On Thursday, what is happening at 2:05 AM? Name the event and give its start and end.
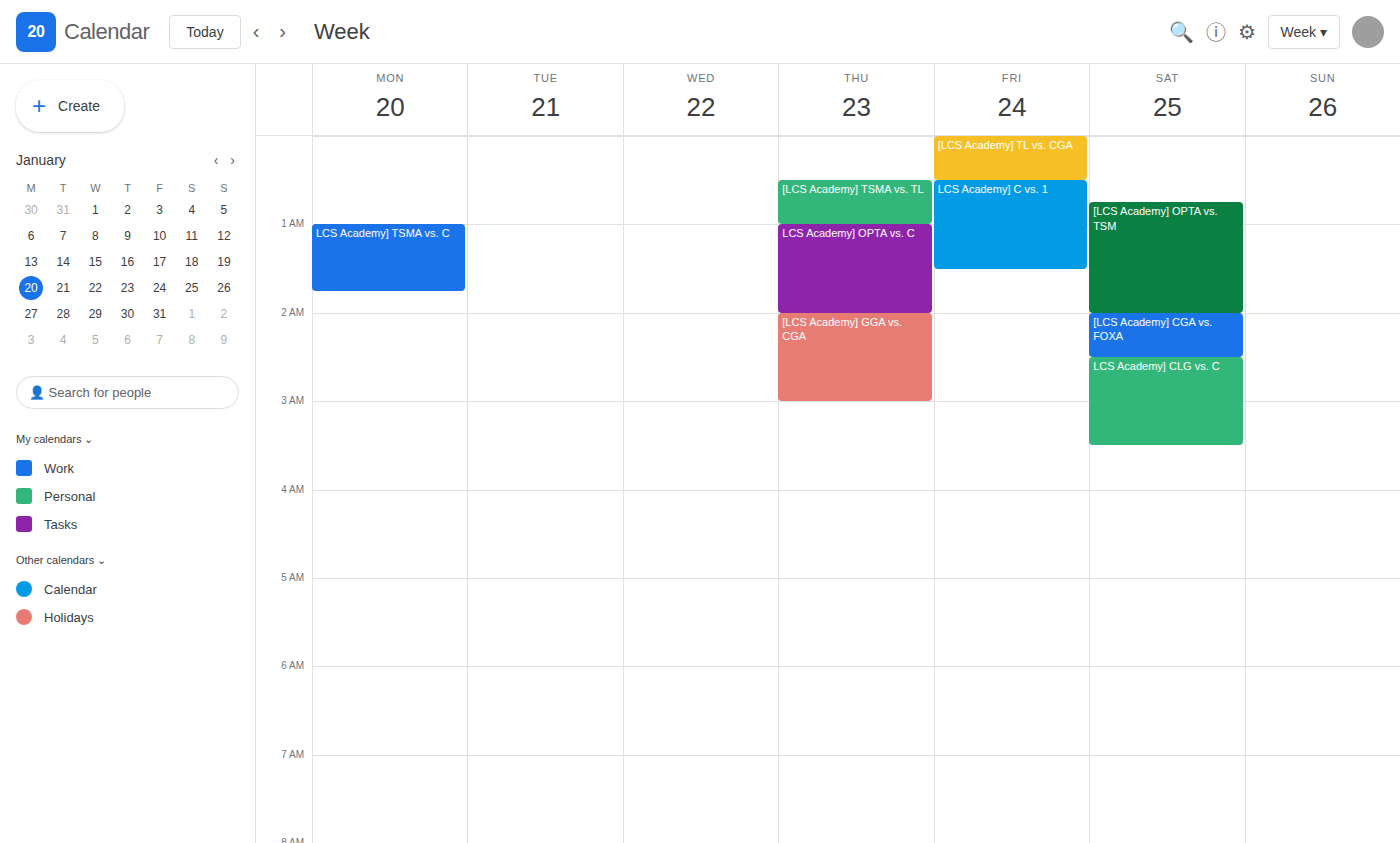
"[LCS Academy] GGA vs. CGA", 2:00 AM to 3:00 AM